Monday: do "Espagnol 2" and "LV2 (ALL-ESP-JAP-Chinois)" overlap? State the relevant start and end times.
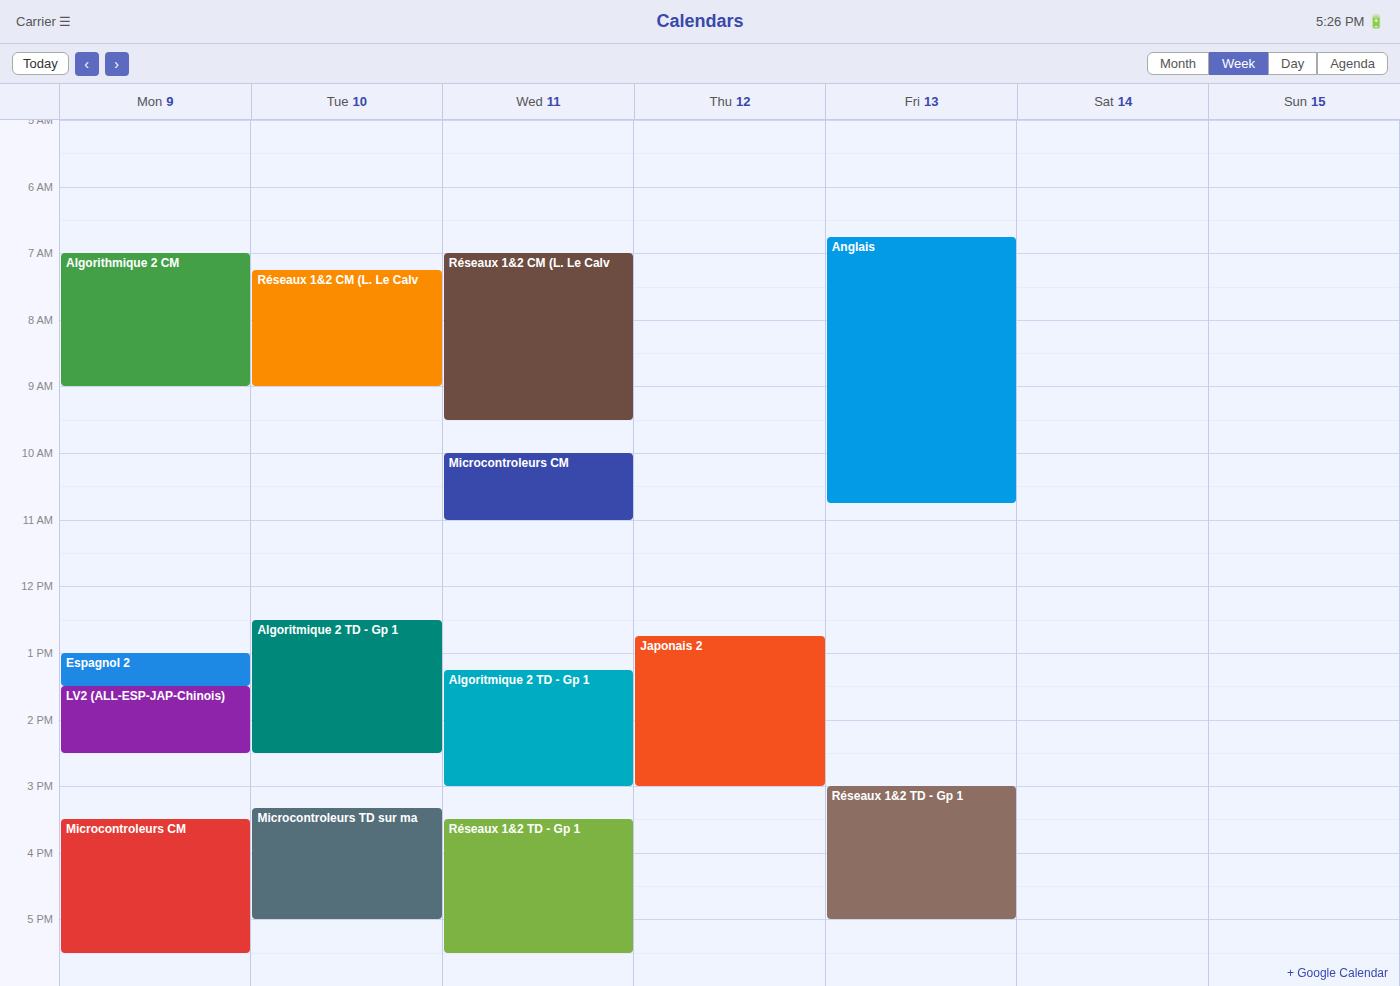
"Espagnol 2" ends at 1:30 PM, exactly when "LV2 (ALL-ESP-JAP-Chinois)" starts -- they touch but do not overlap.